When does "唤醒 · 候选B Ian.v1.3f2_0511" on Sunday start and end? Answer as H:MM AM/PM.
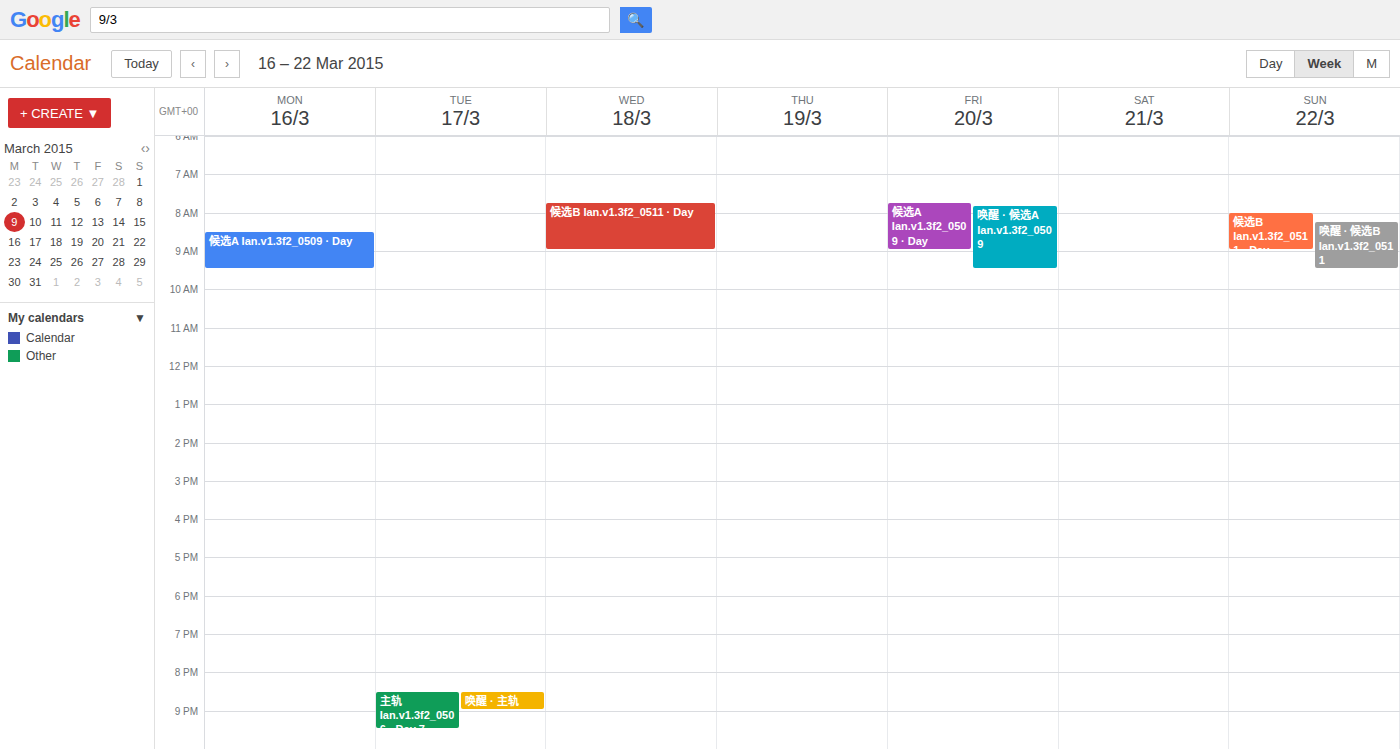
8:15 AM to 9:30 AM